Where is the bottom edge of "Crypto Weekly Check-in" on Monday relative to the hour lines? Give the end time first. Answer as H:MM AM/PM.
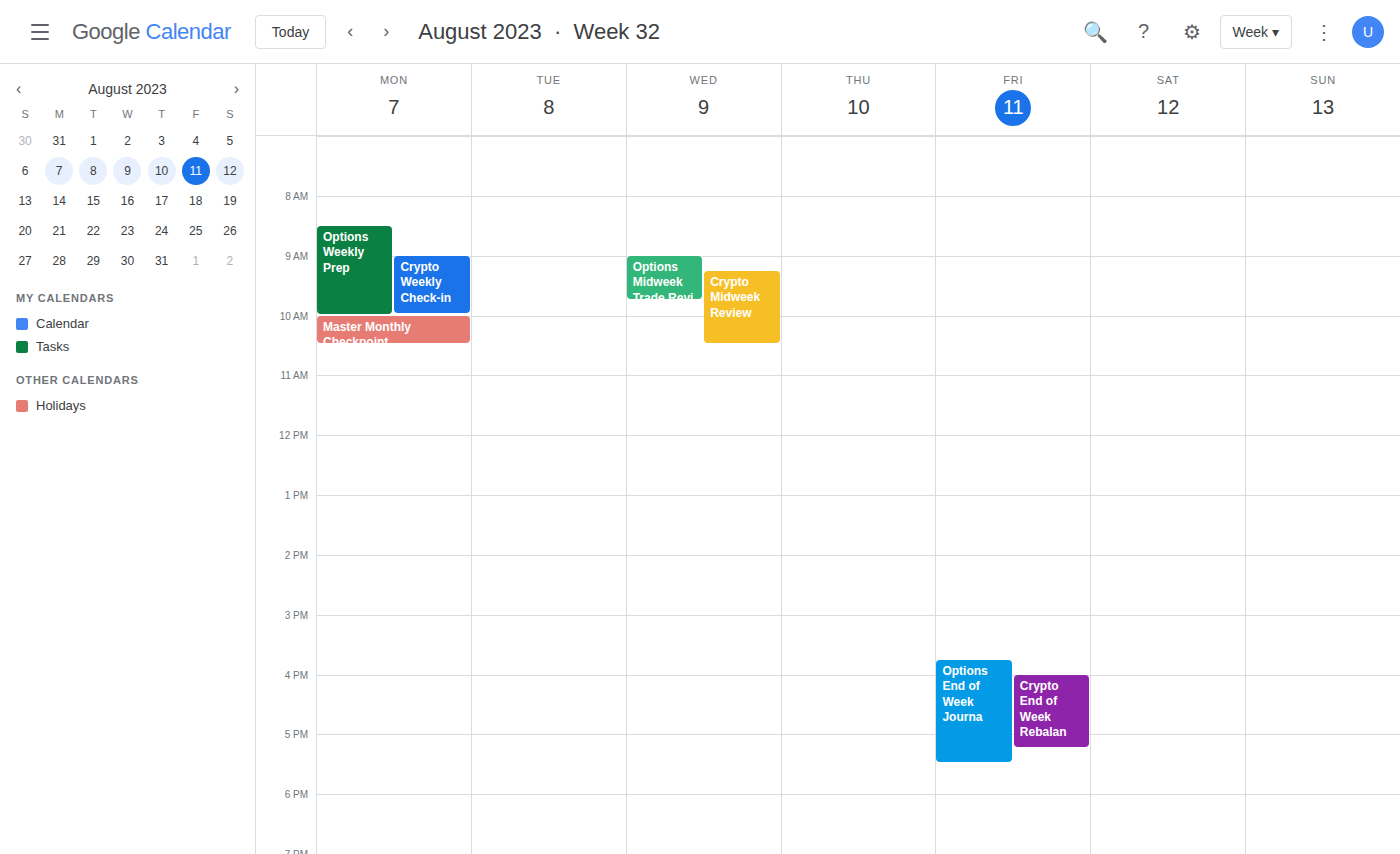
10:00 AM -- exactly on the 10 AM line.